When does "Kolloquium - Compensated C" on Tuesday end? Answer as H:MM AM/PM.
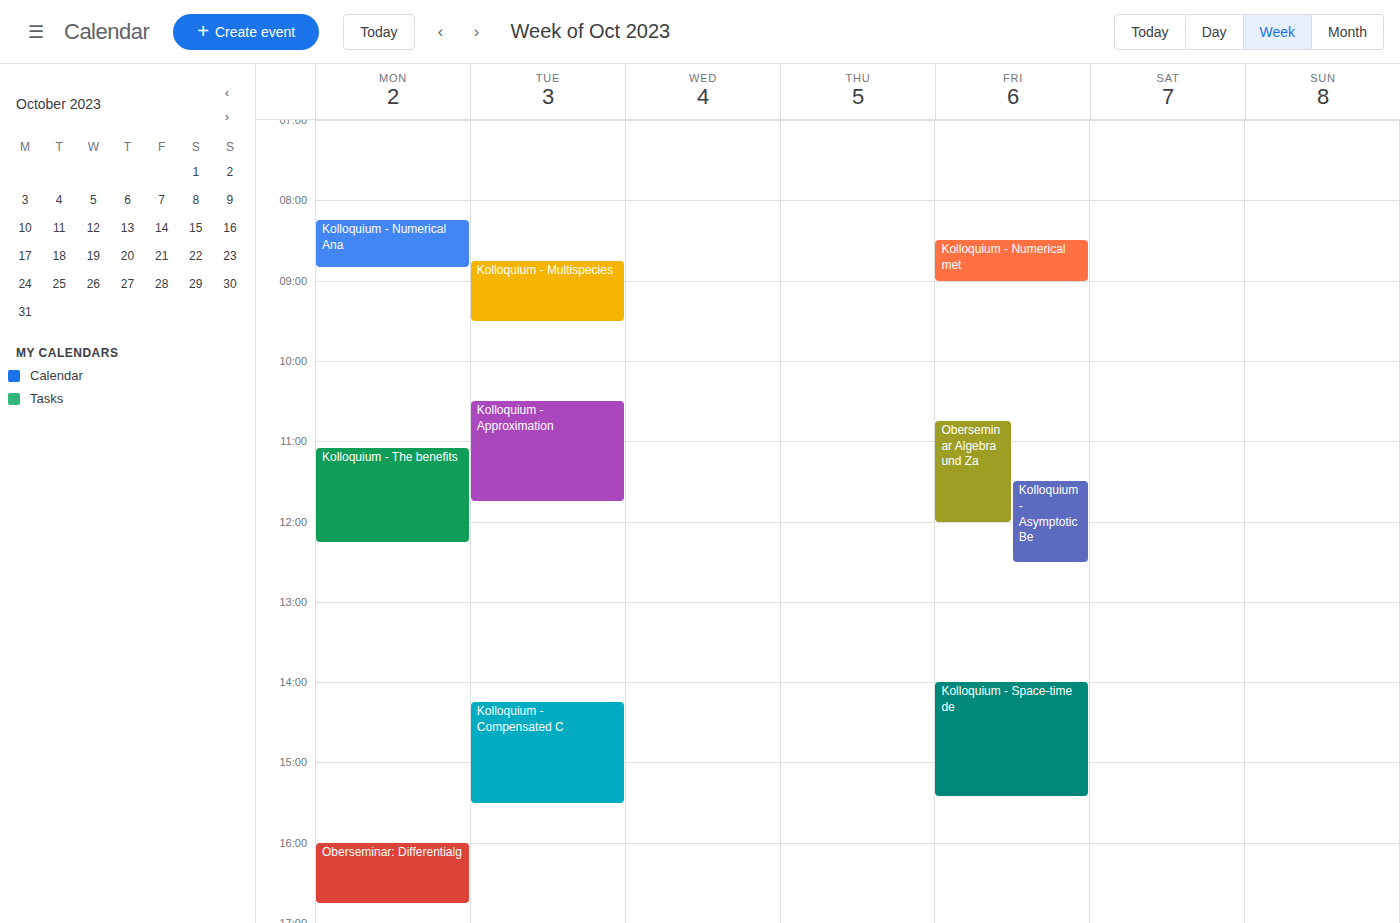
3:30 PM